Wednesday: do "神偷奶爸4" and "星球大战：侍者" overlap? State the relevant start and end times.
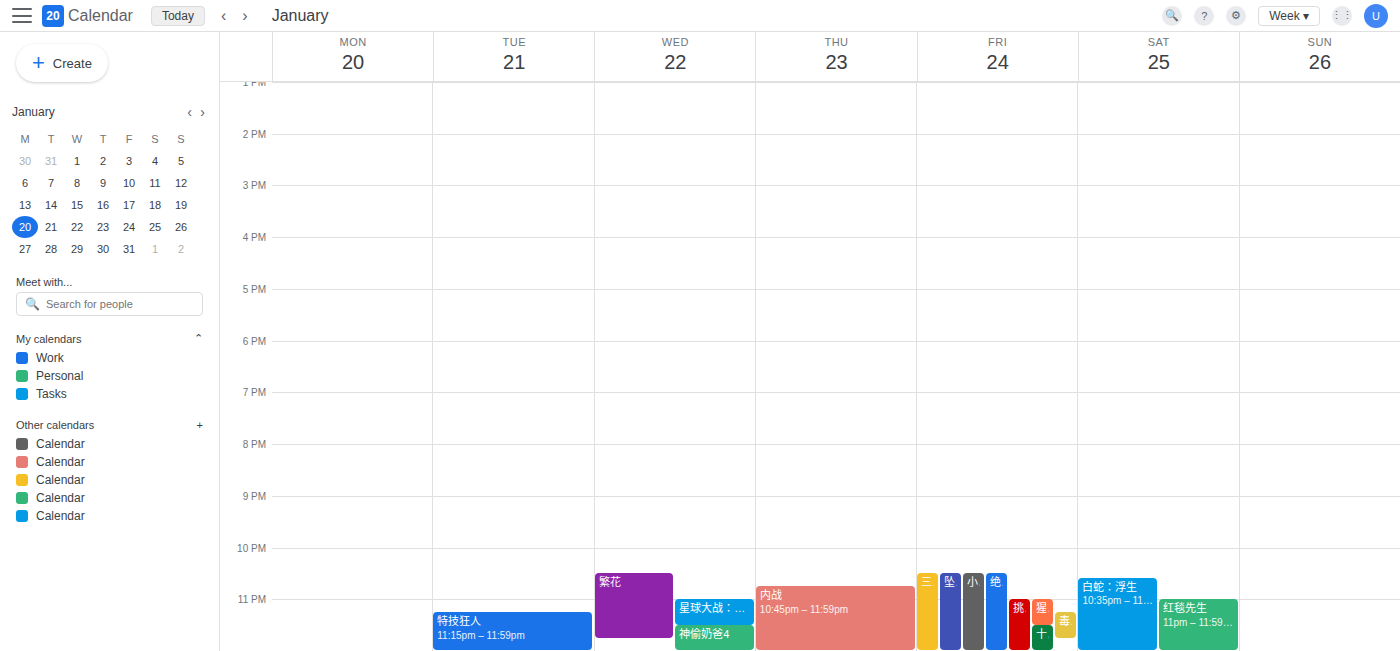
"星球大战：侍者" ends at 11:30 PM, exactly when "神偷奶爸4" starts -- they touch but do not overlap.